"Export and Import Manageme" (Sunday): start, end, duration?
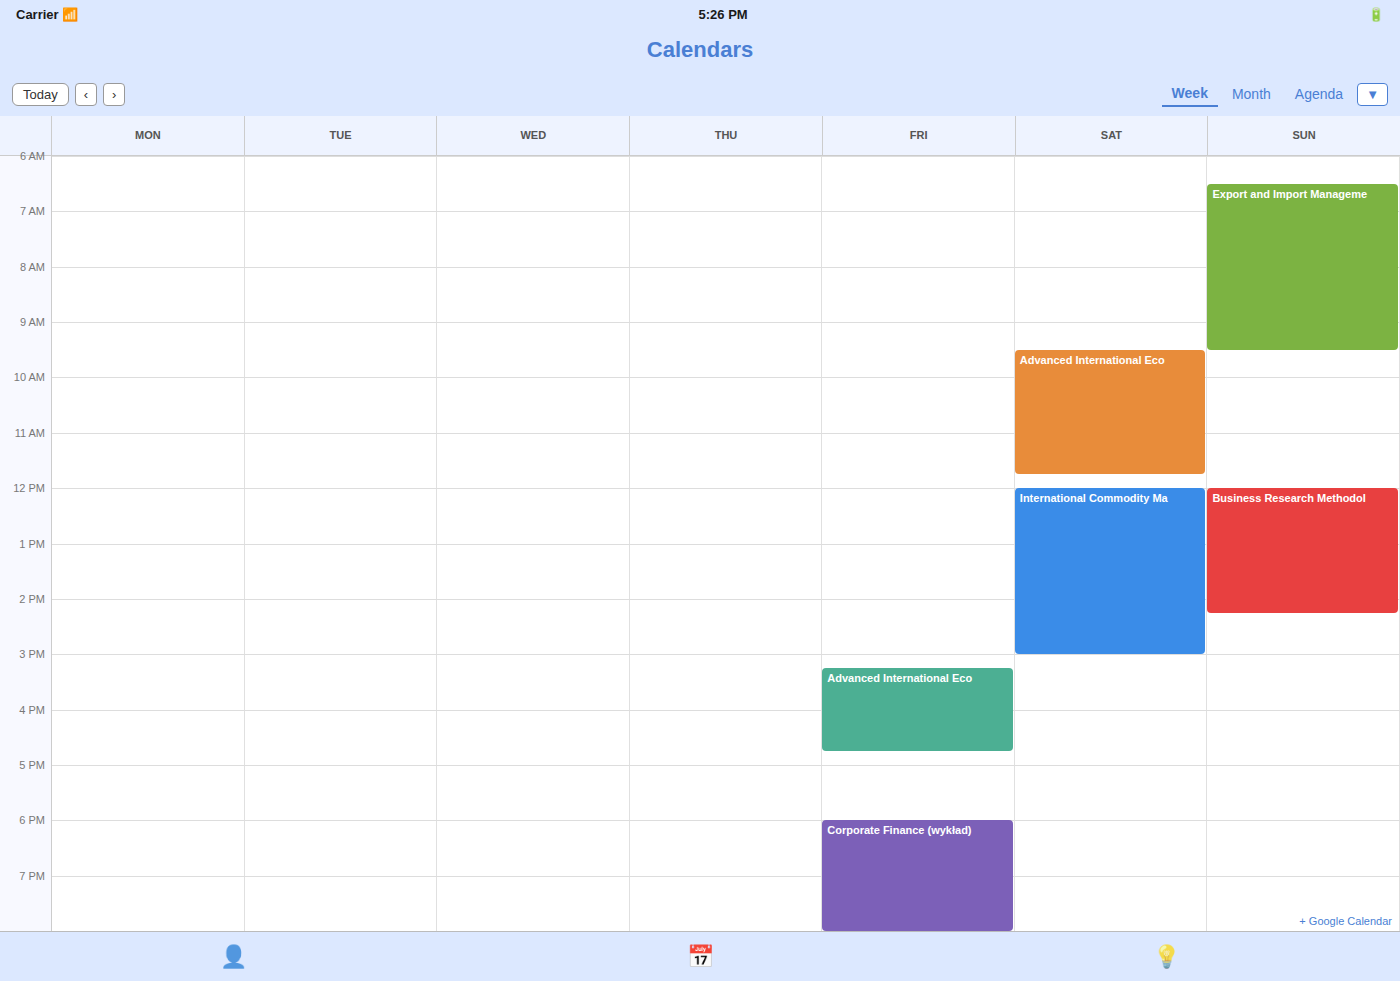
6:30 AM to 9:30 AM, 3 hours